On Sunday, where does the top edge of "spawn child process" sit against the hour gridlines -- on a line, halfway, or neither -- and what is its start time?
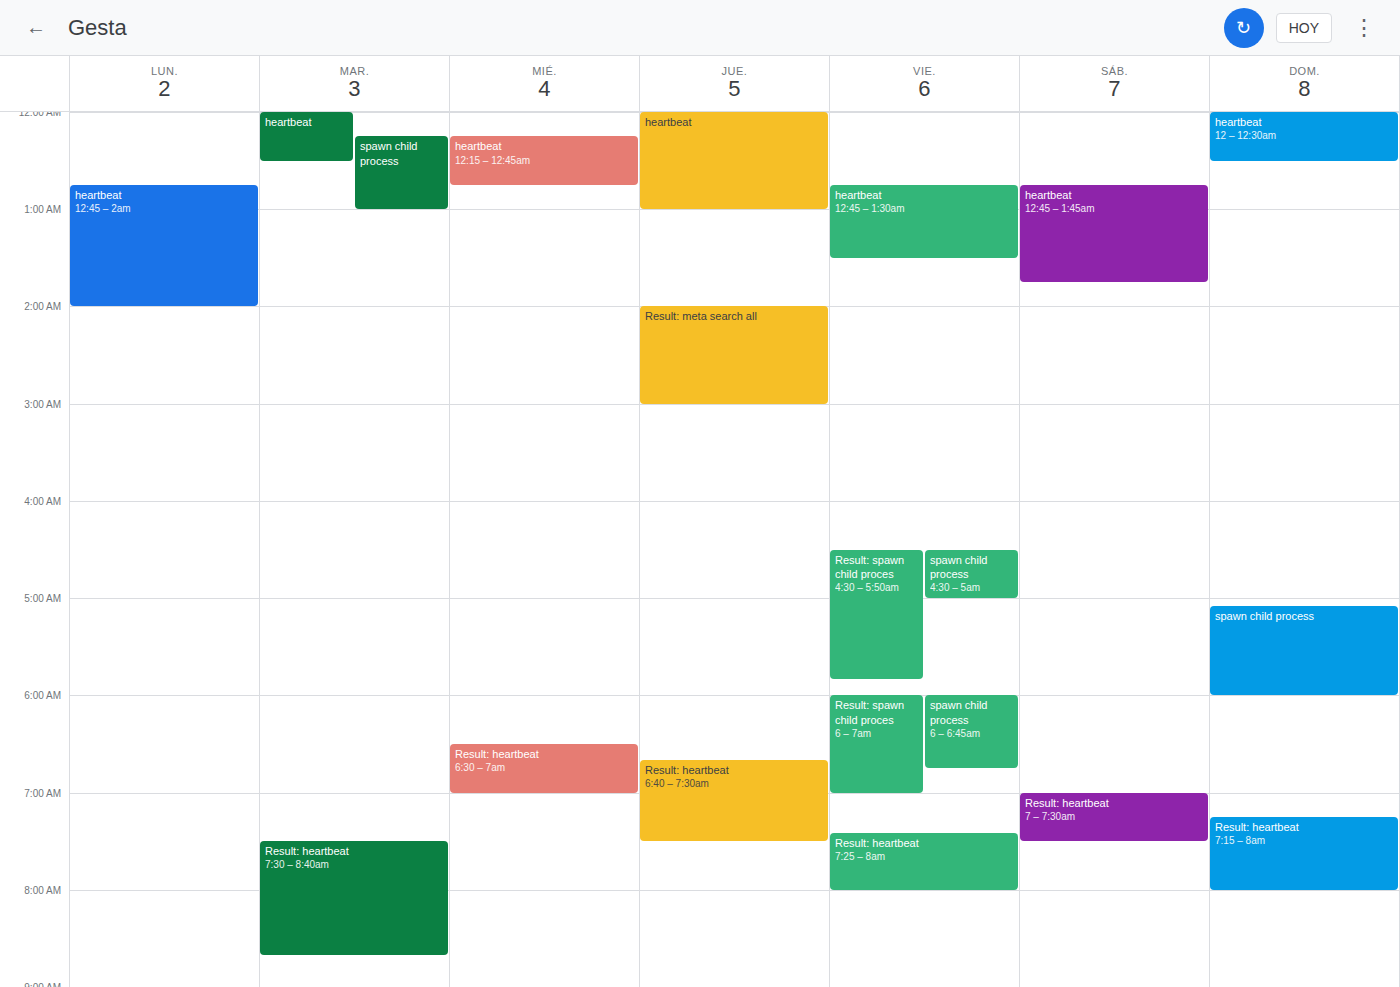
5:05 AM -- neither: 5 minutes below the 5 AM line and 55 minutes above the 6 AM line.